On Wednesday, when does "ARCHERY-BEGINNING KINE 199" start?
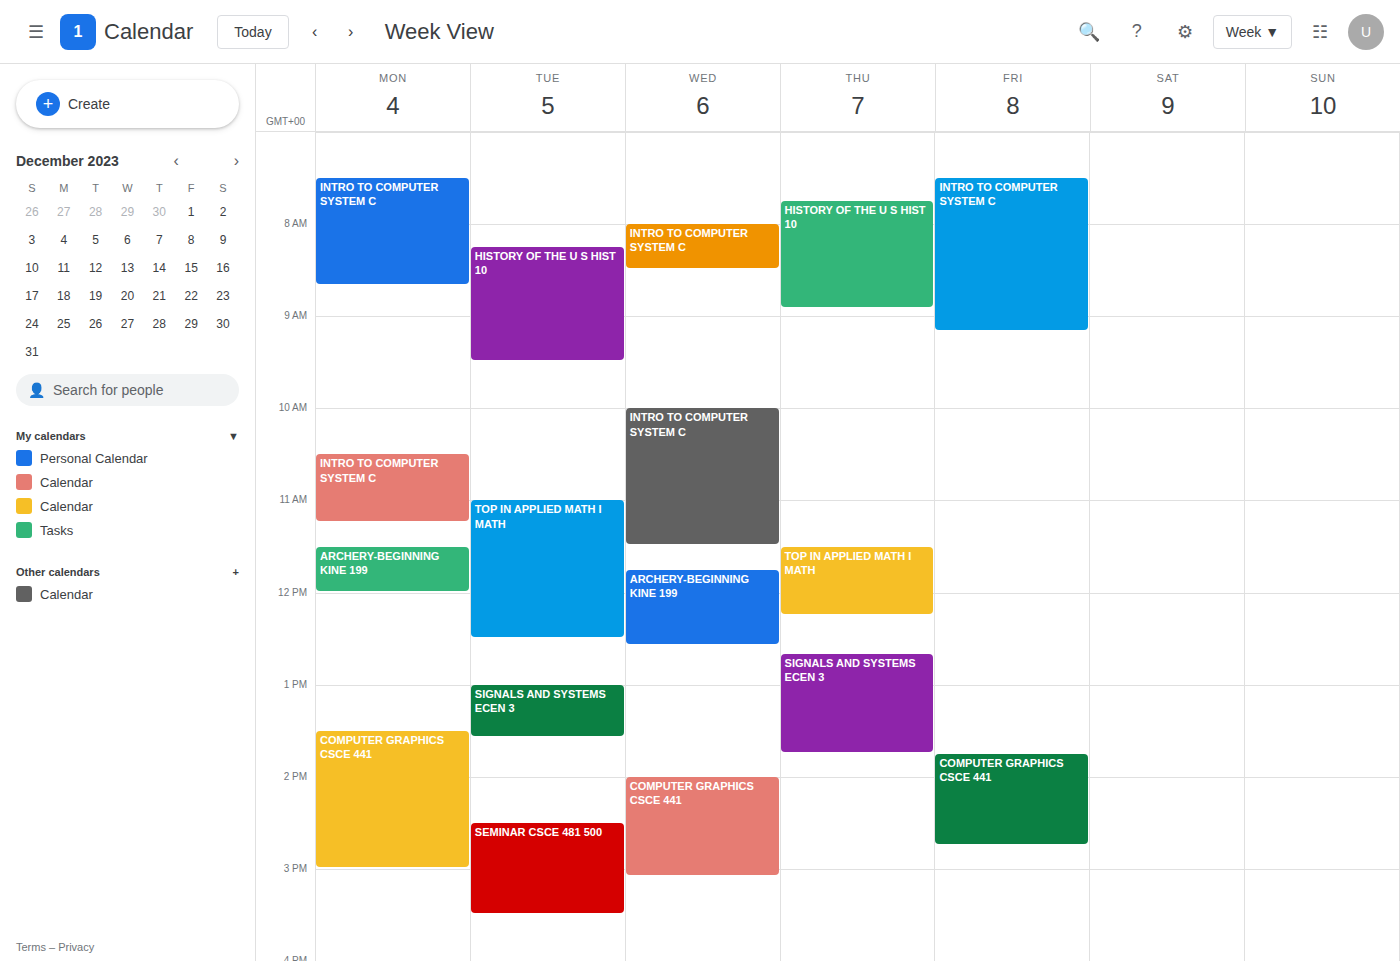
11:45 AM